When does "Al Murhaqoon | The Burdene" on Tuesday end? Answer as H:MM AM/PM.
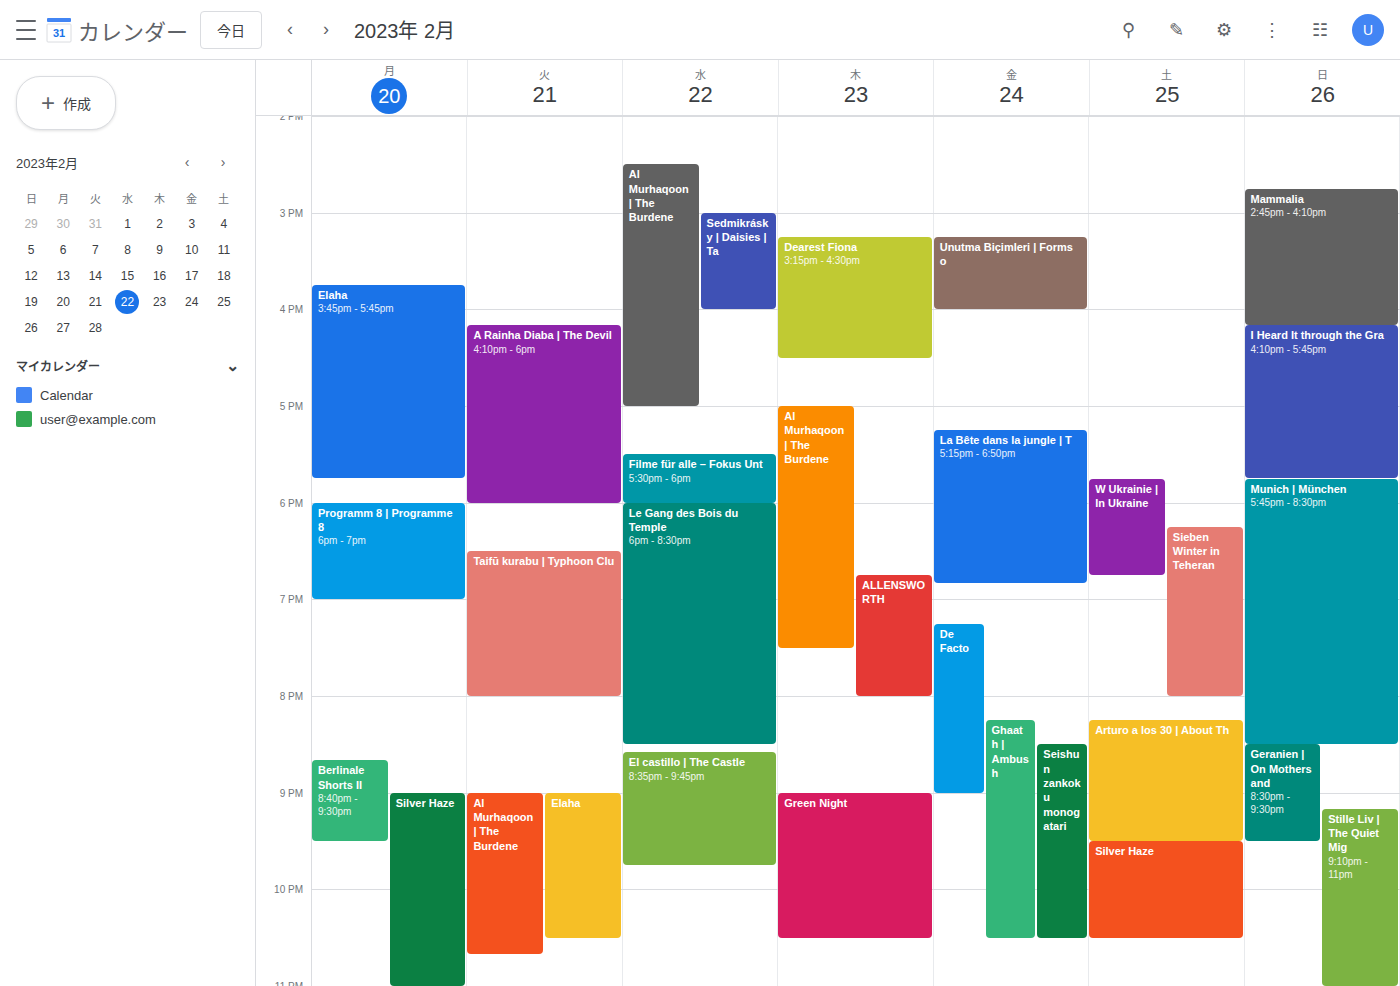
10:40 PM